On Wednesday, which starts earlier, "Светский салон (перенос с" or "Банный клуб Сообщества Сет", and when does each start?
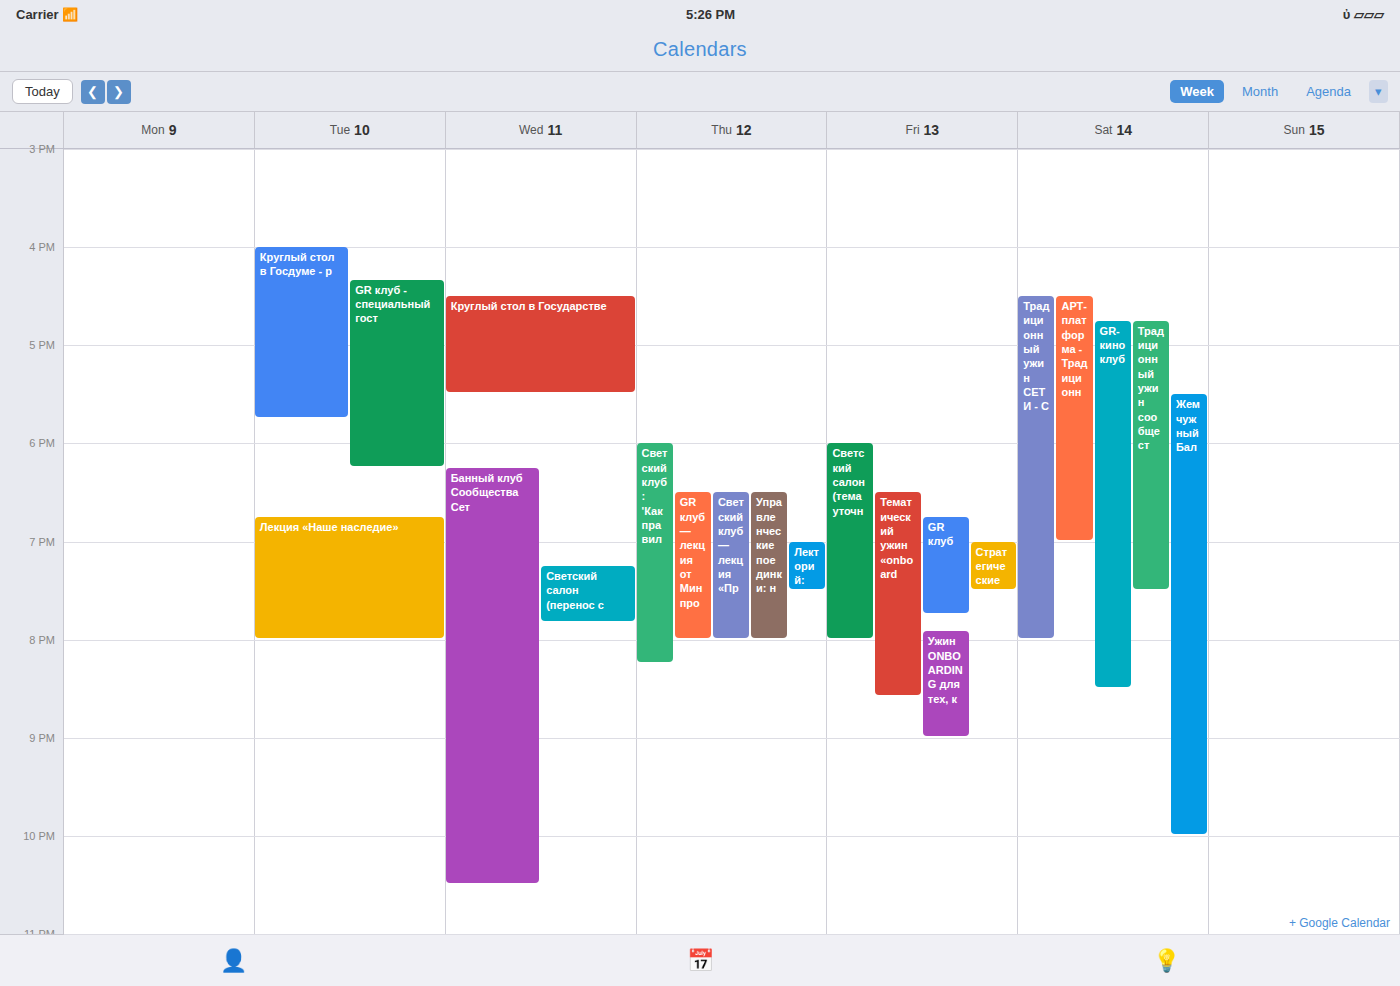
"Банный клуб Сообщества Сет" 6:15 PM; "Светский салон (перенос с" 7:15 PM.